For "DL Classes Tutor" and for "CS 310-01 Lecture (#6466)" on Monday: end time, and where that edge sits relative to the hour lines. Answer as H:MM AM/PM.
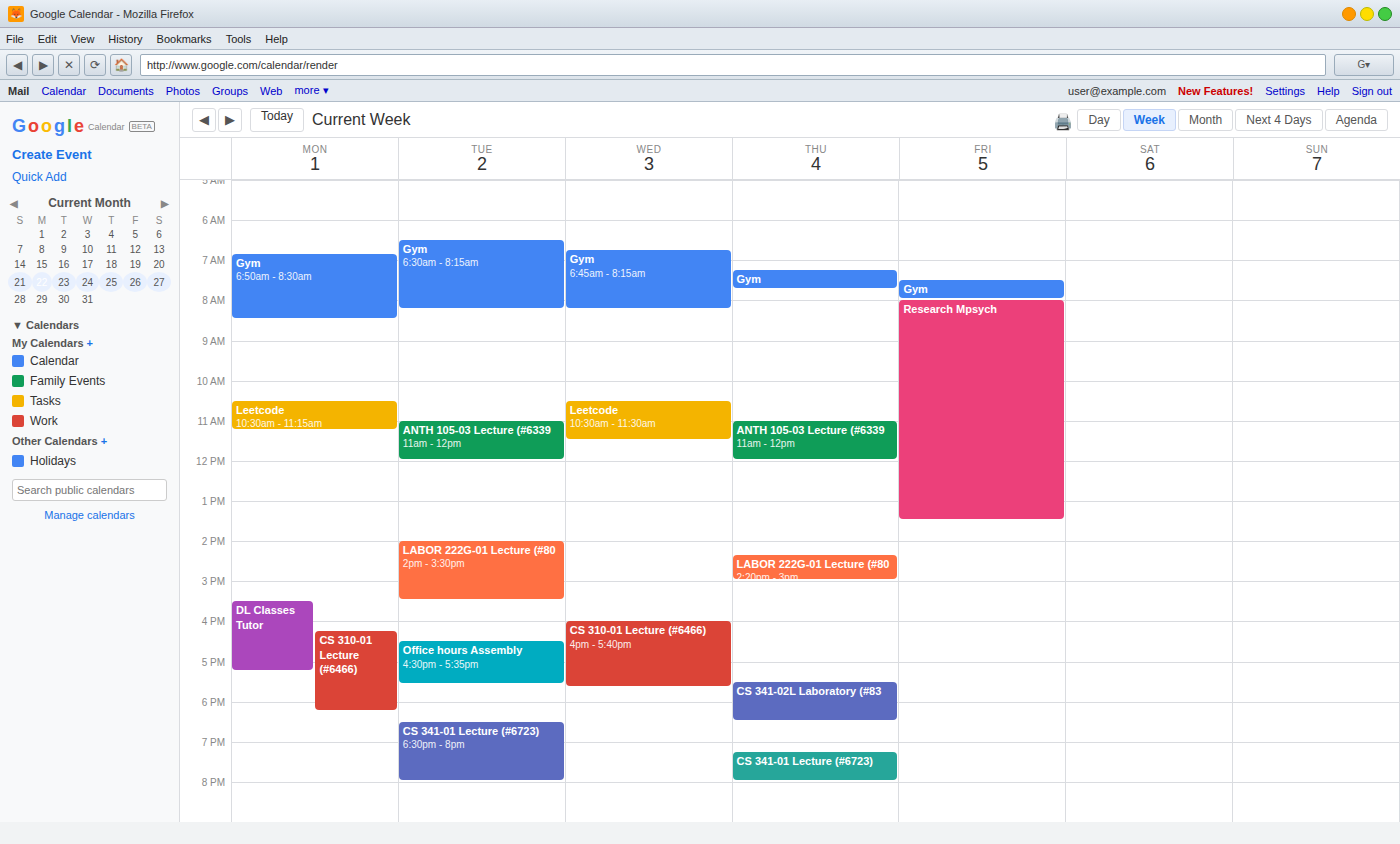
"DL Classes Tutor": 5:15 PM, neither: a quarter of the way from the 5 PM line to the 6 PM line. "CS 310-01 Lecture (#6466)": 6:15 PM, neither: a quarter of the way from the 6 PM line to the 7 PM line.